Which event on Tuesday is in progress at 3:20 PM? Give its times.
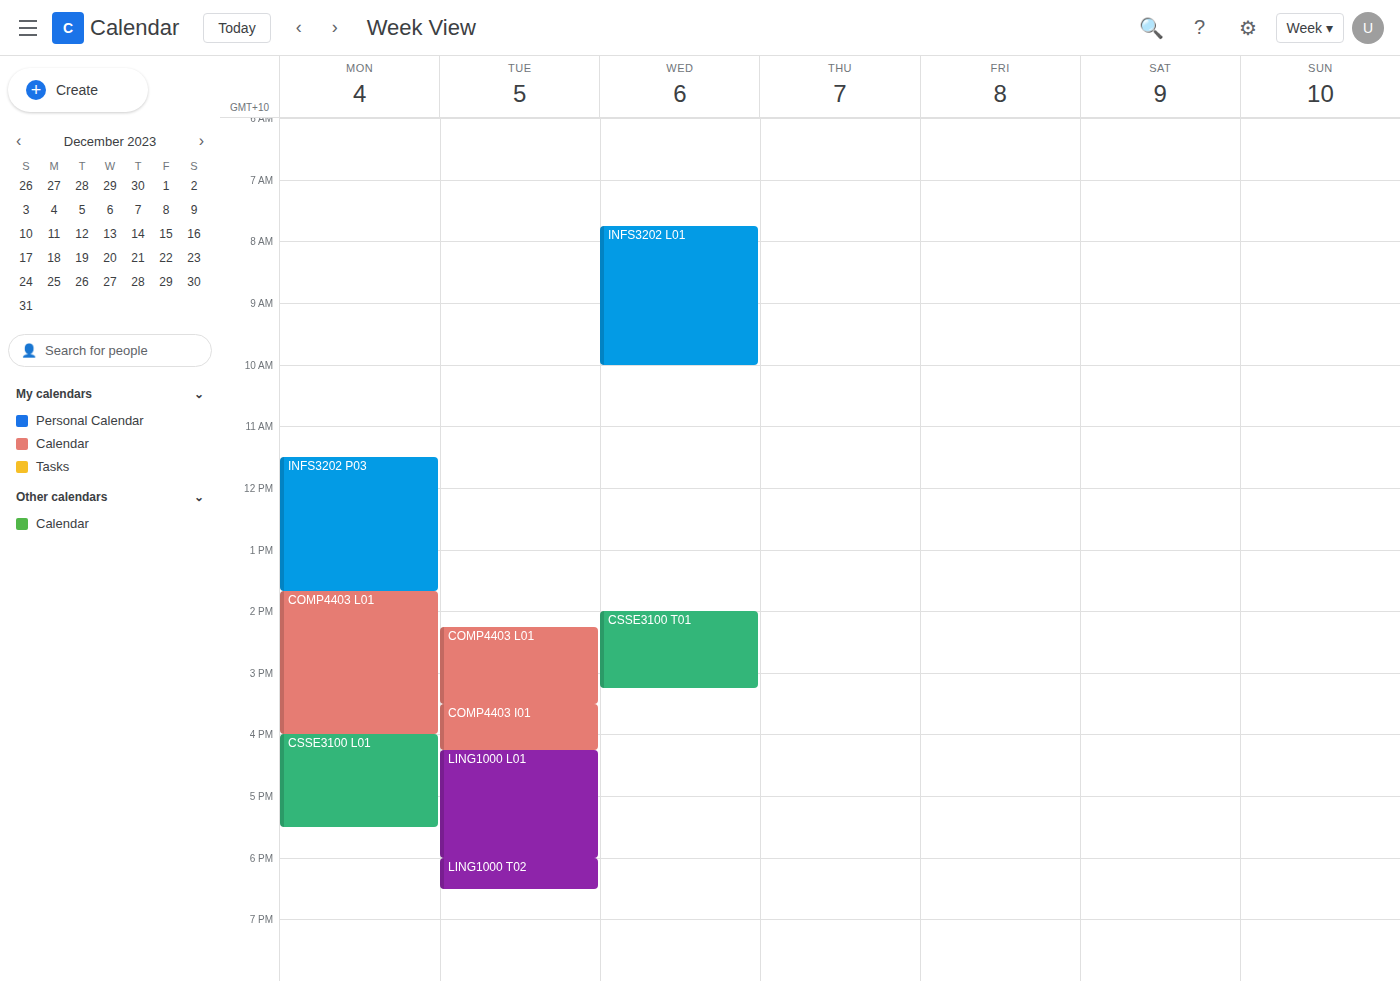
"COMP4403 L01", 2:15 PM to 3:30 PM